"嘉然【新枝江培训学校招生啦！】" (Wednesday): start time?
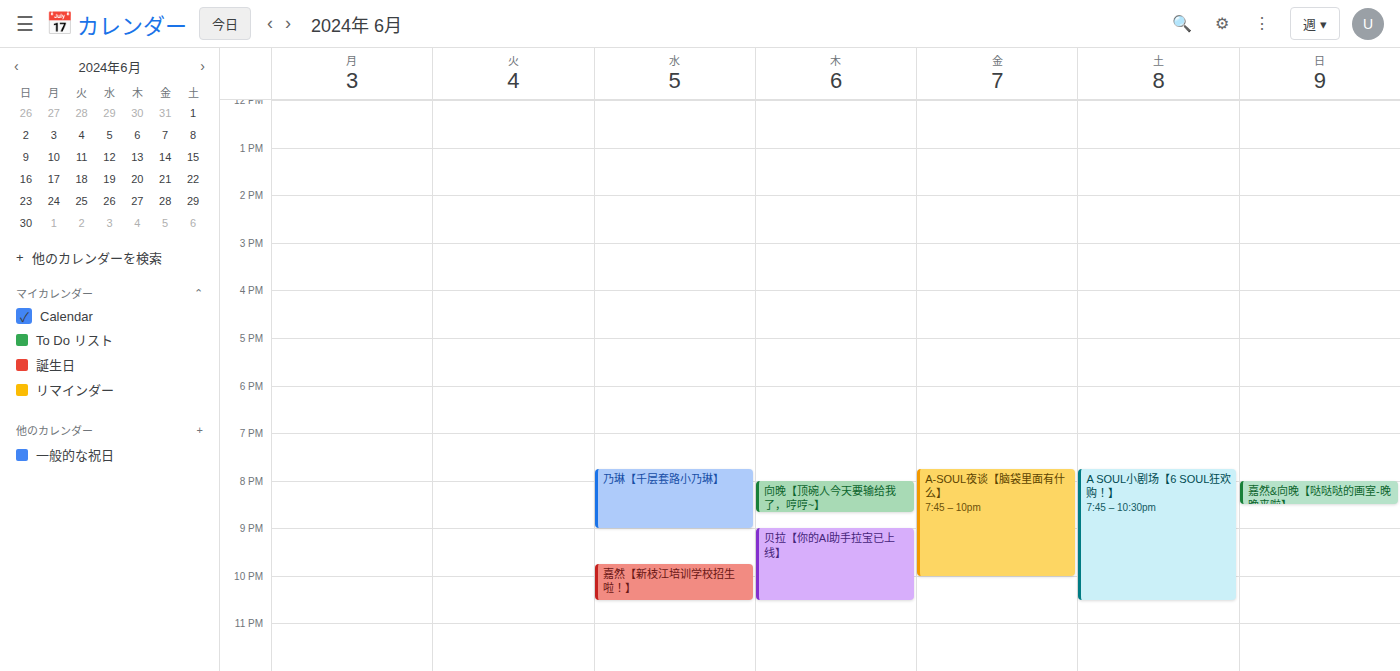
21:45